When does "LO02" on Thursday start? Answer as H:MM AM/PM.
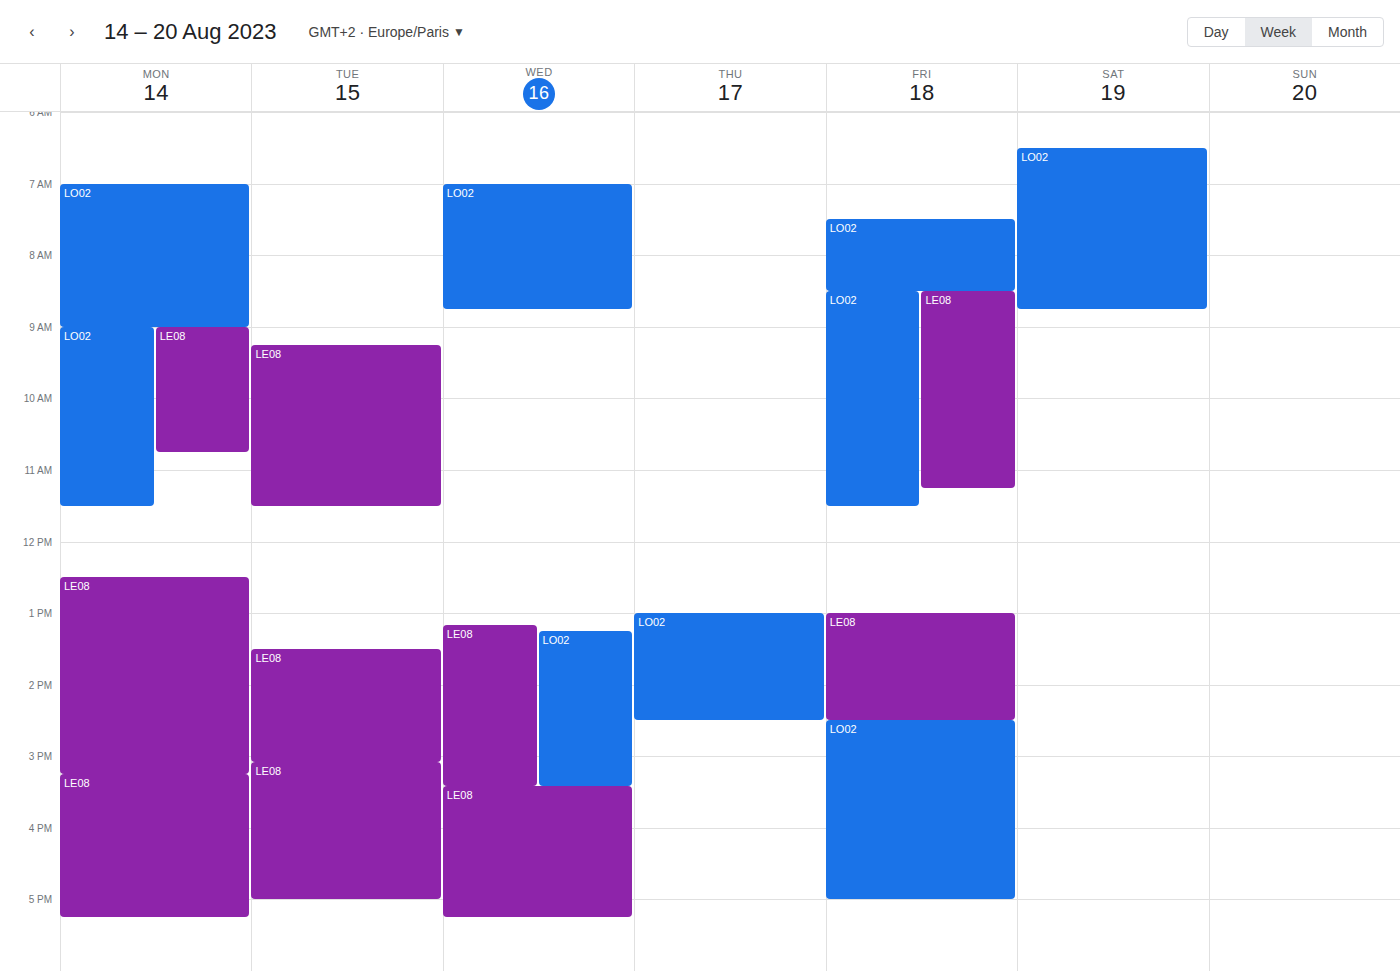
1:00 PM